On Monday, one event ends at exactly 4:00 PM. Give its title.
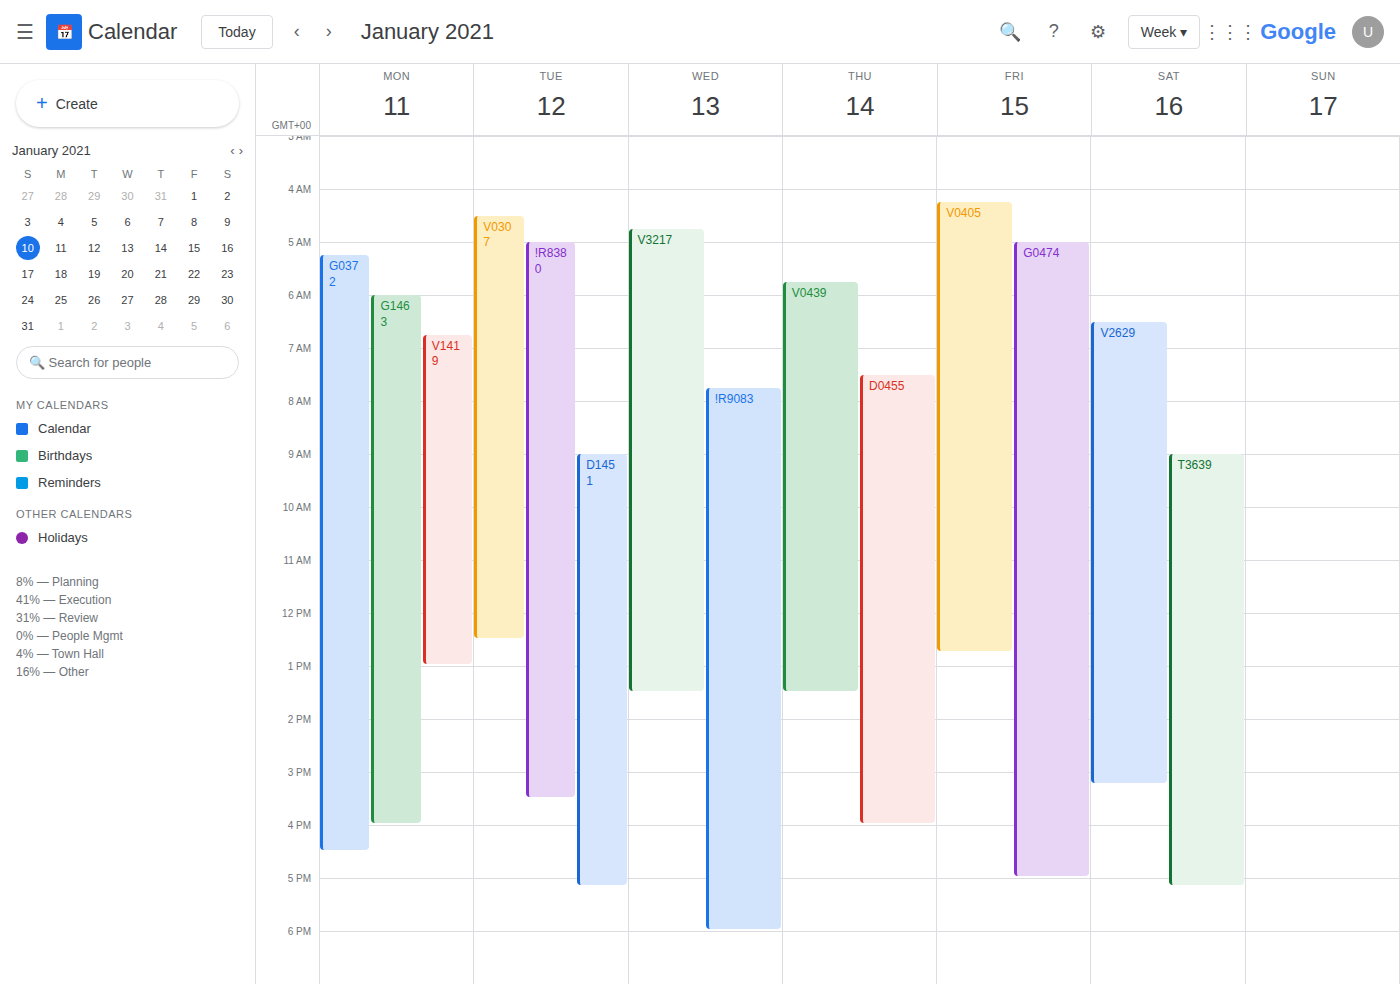
"G1463"